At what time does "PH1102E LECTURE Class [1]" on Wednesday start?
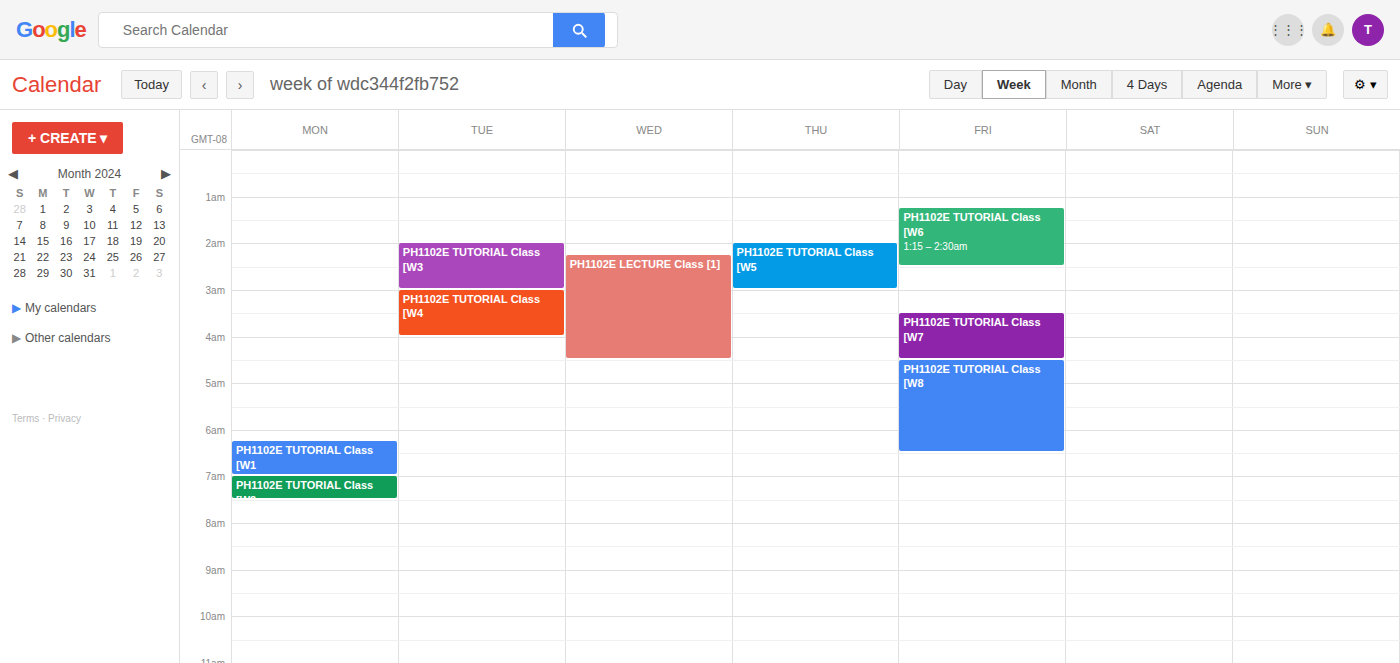
2:15 AM